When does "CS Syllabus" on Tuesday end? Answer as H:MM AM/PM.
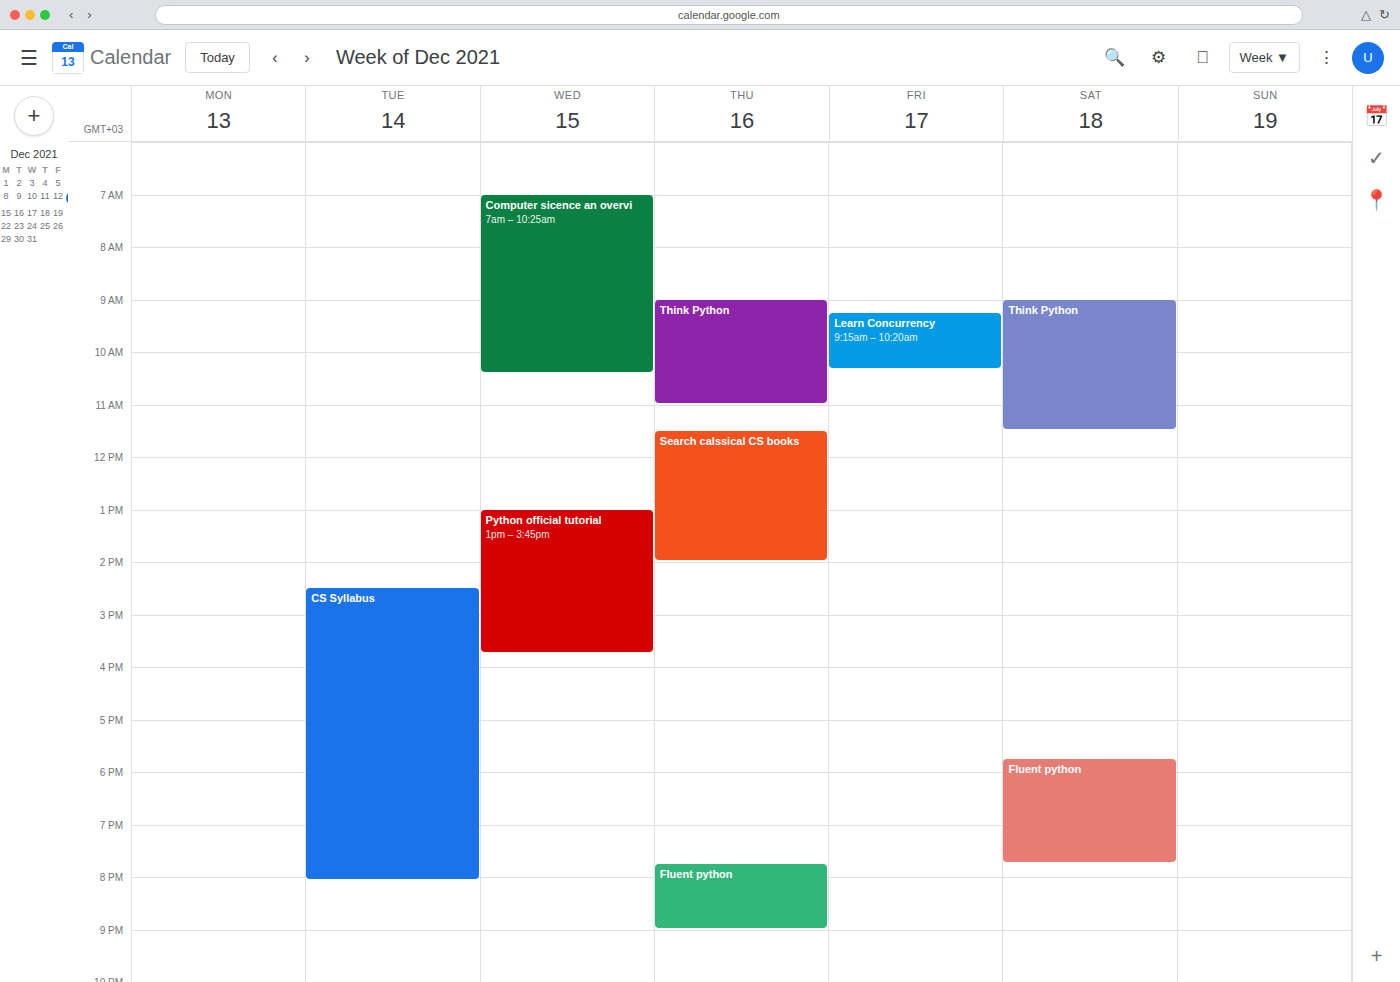
8:05 PM